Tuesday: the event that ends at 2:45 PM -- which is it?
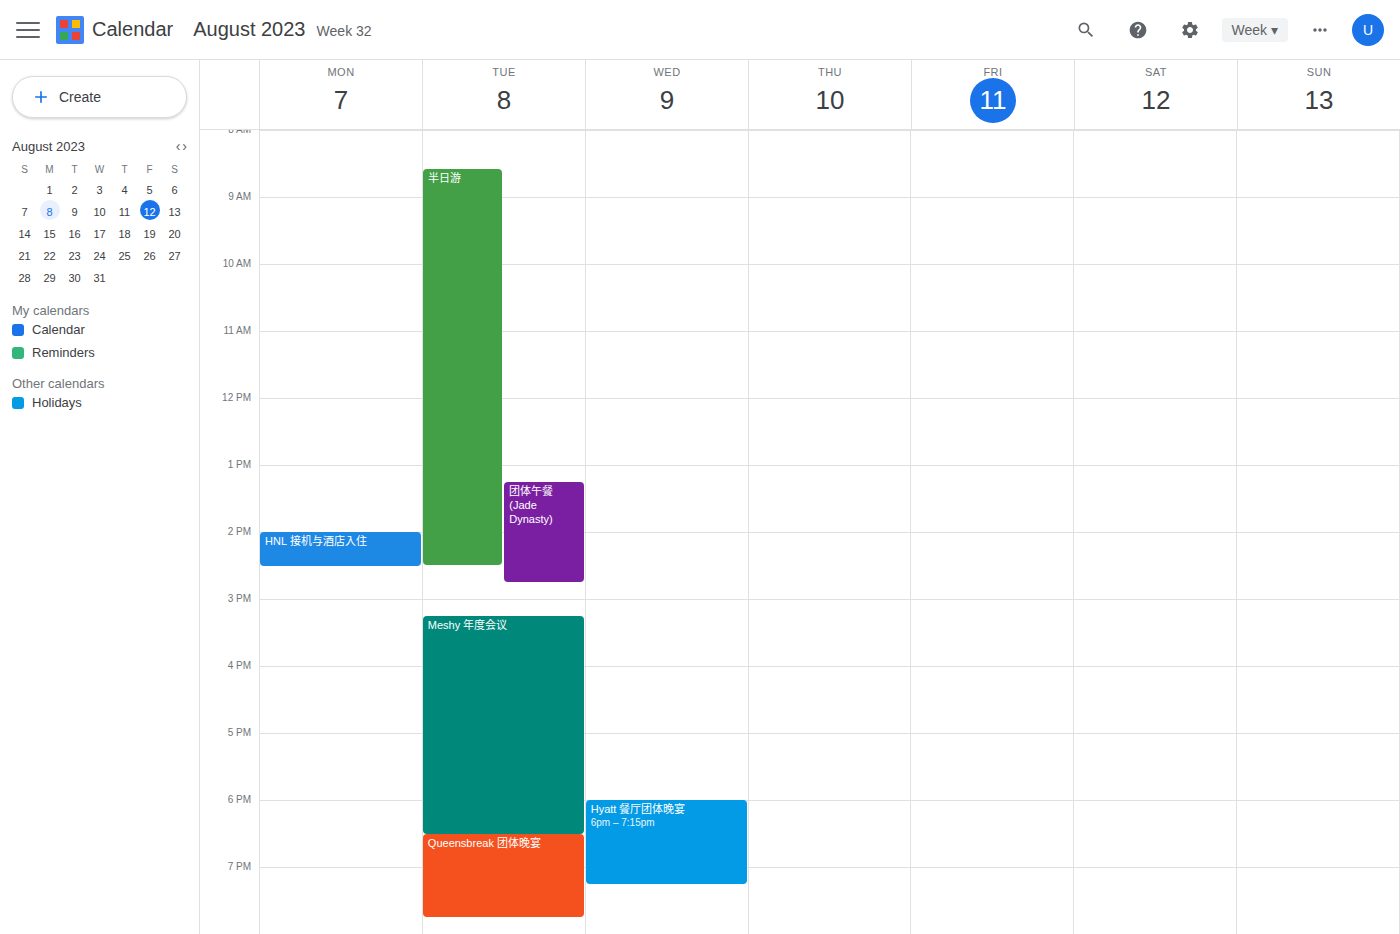
"团体午餐 (Jade Dynasty)"